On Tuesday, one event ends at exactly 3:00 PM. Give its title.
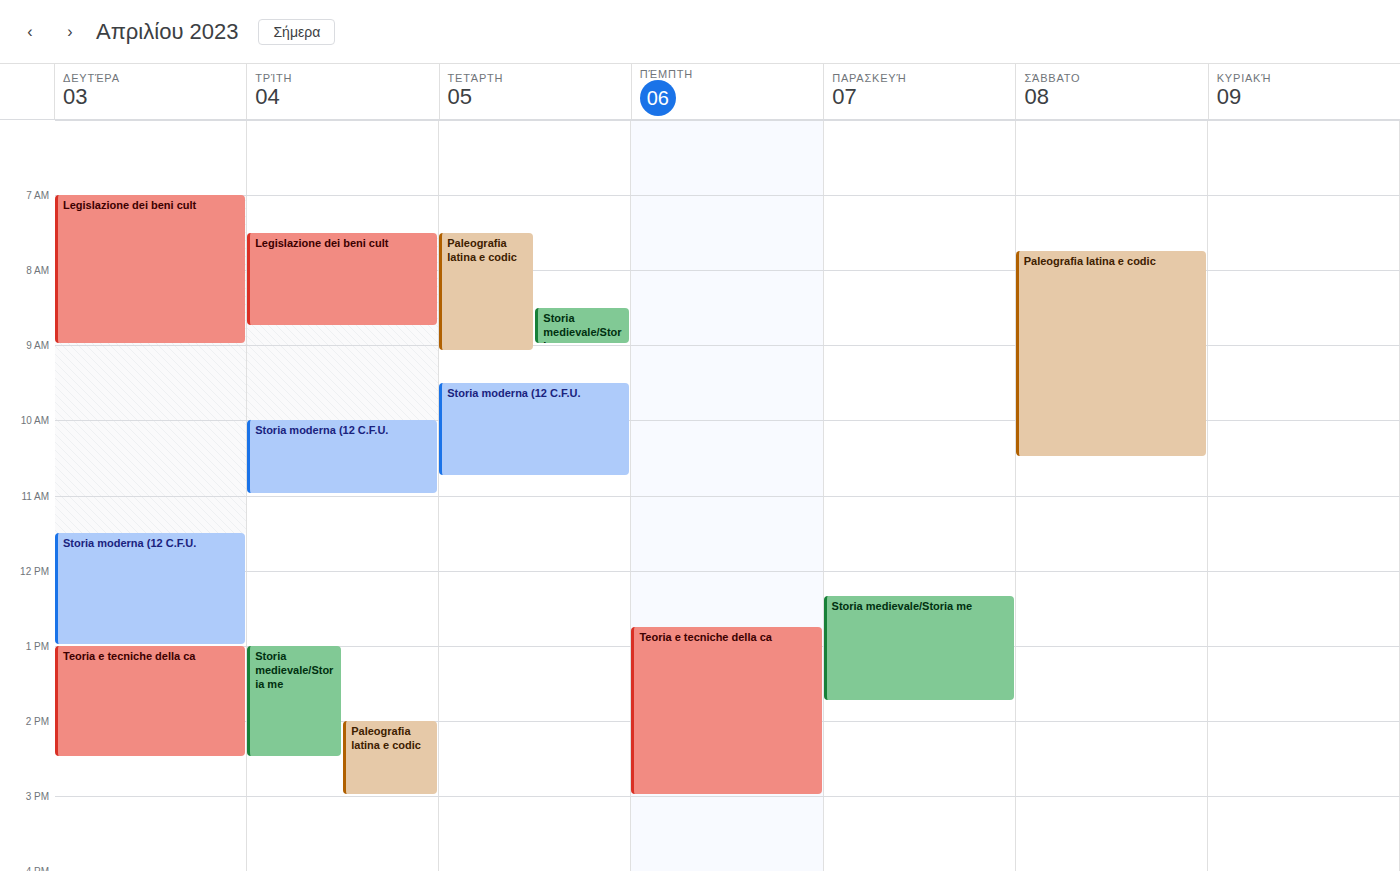
"Paleografia latina e codic"